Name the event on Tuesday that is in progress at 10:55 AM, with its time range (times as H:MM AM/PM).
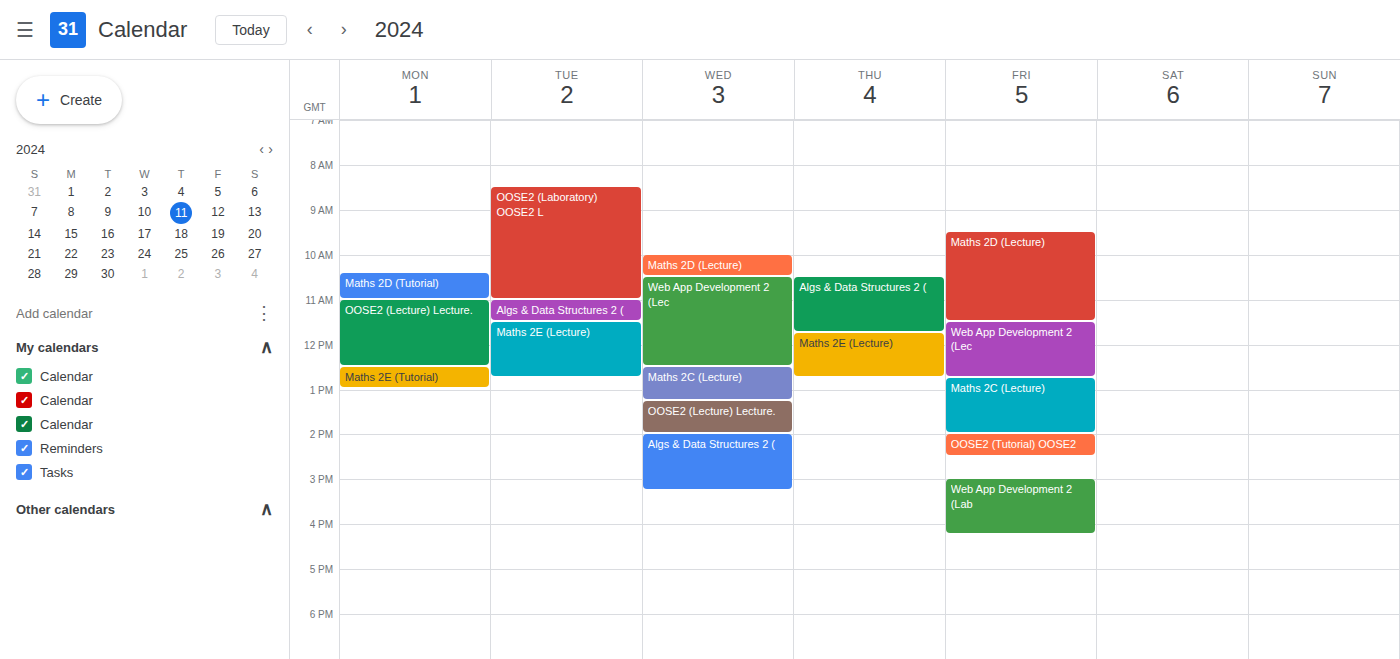
"OOSE2 (Laboratory) OOSE2 L", 8:30 AM to 11:00 AM